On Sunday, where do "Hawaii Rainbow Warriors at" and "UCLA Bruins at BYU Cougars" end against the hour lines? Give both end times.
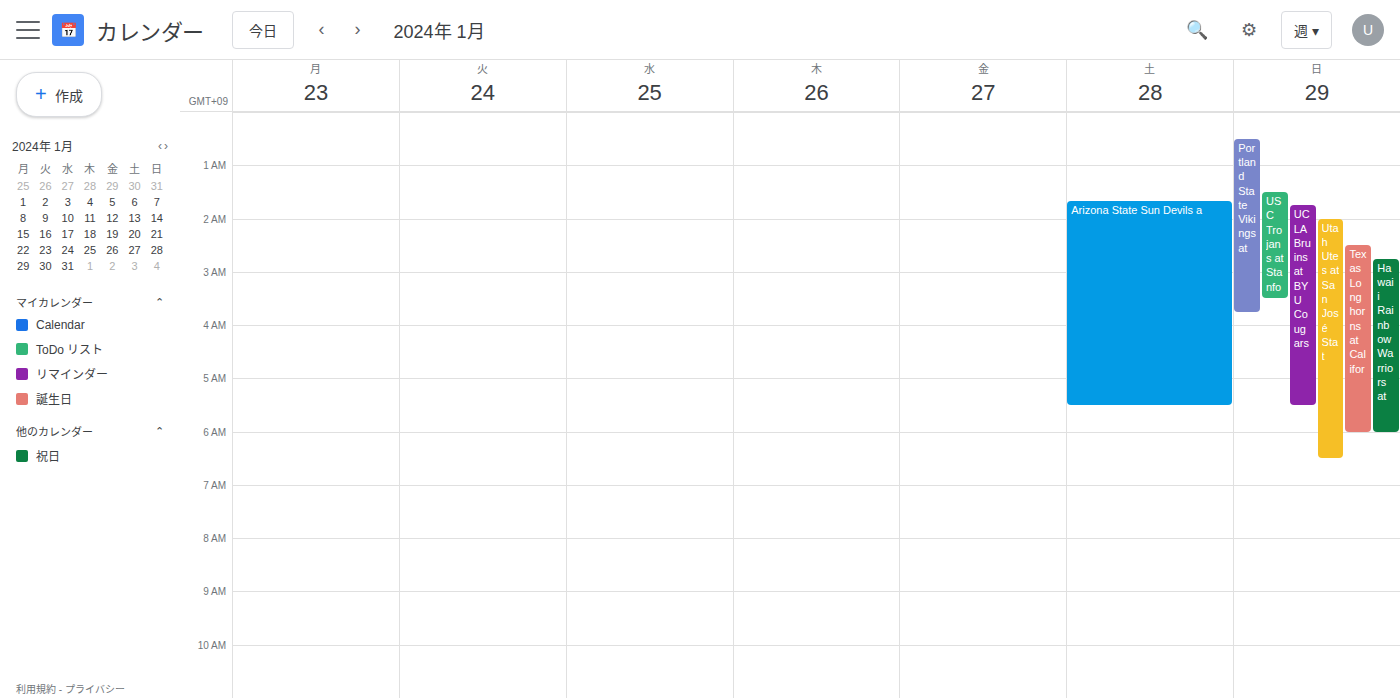
"Hawaii Rainbow Warriors at": 6:00 AM, exactly on the 6 AM line. "UCLA Bruins at BYU Cougars": 5:30 AM, halfway between the 5 AM and 6 AM lines.